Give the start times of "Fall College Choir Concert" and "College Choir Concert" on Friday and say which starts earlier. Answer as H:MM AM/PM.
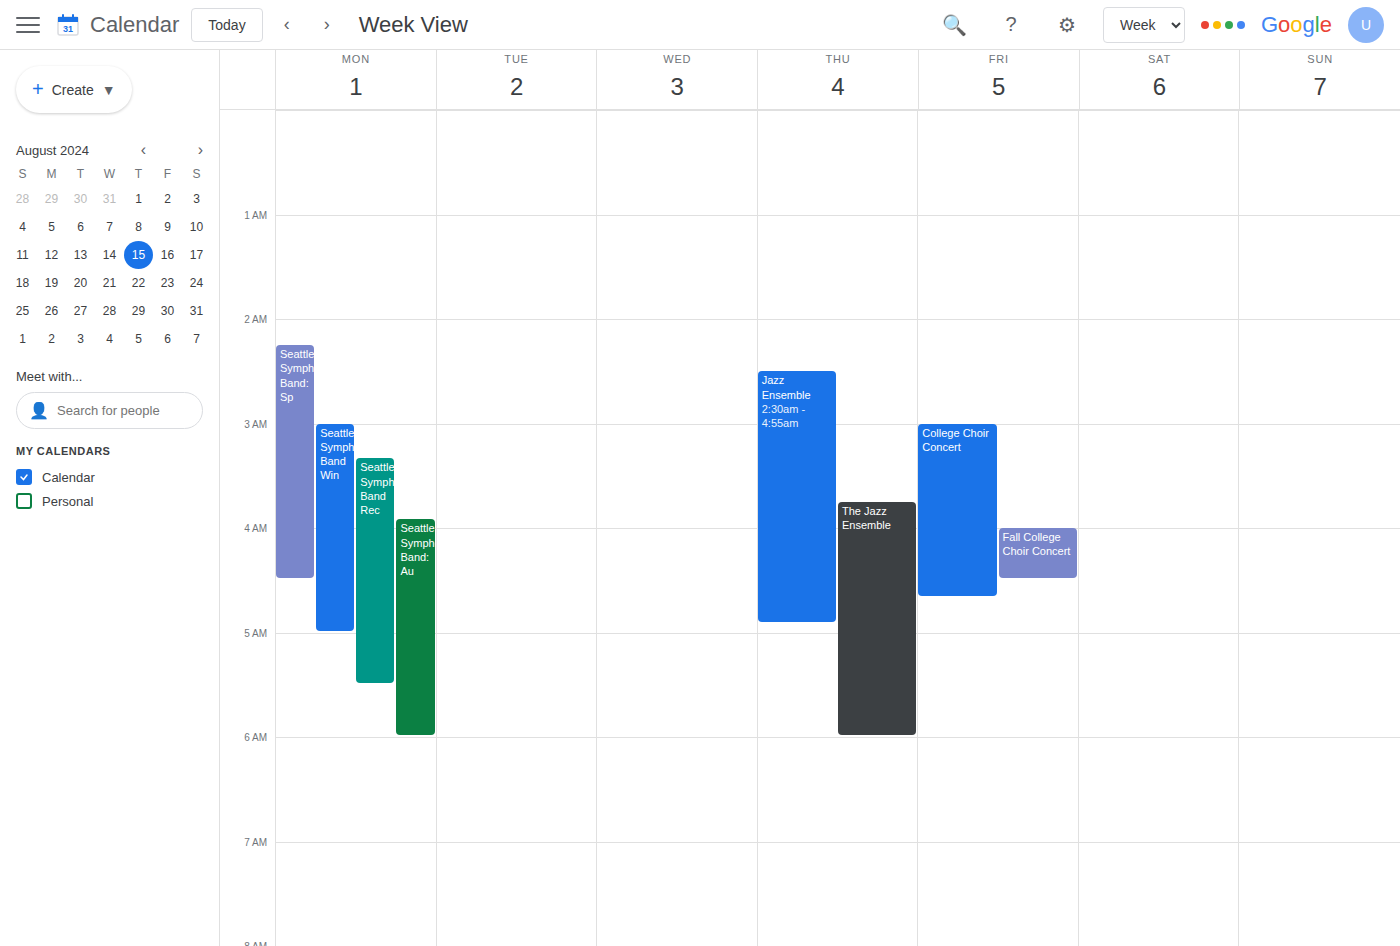
"College Choir Concert" 3:00 AM; "Fall College Choir Concert" 4:00 AM.